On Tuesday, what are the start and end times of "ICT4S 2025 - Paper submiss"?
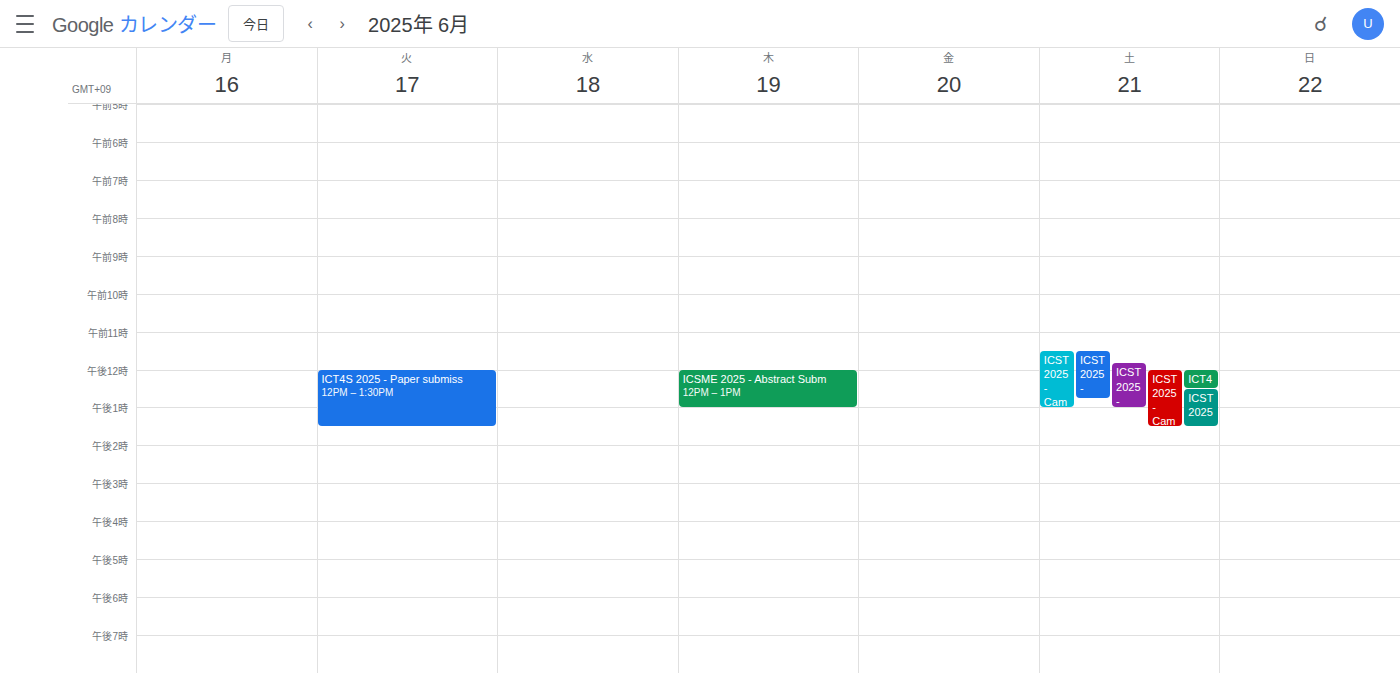
12:00 to 13:30